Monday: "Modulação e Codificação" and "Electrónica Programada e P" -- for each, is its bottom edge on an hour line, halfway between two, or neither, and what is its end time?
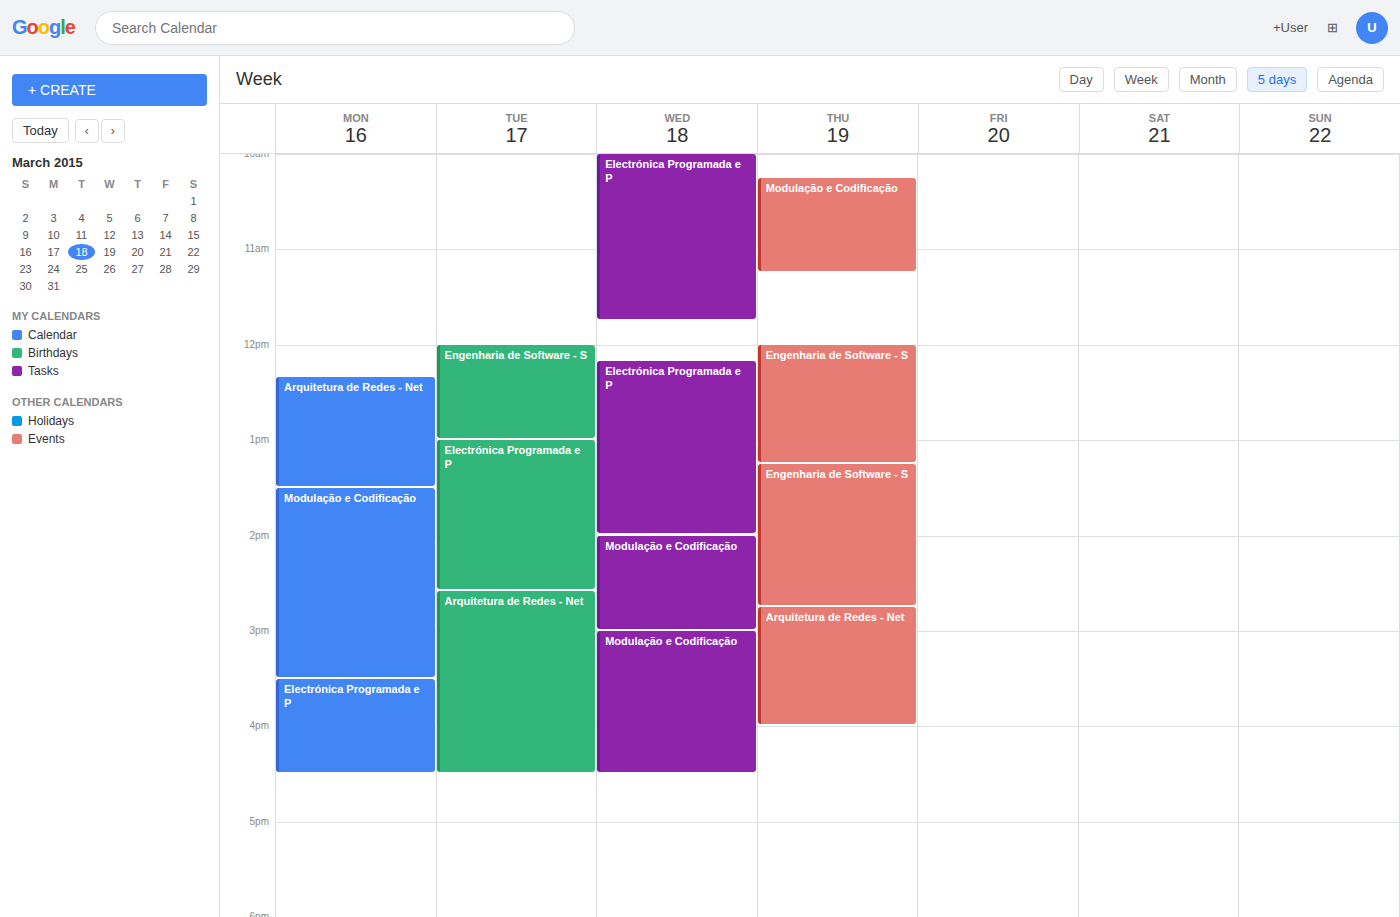
"Modulação e Codificação": 3:30 PM, halfway between the 3 PM and 4 PM lines. "Electrónica Programada e P": 4:30 PM, halfway between the 4 PM and 5 PM lines.